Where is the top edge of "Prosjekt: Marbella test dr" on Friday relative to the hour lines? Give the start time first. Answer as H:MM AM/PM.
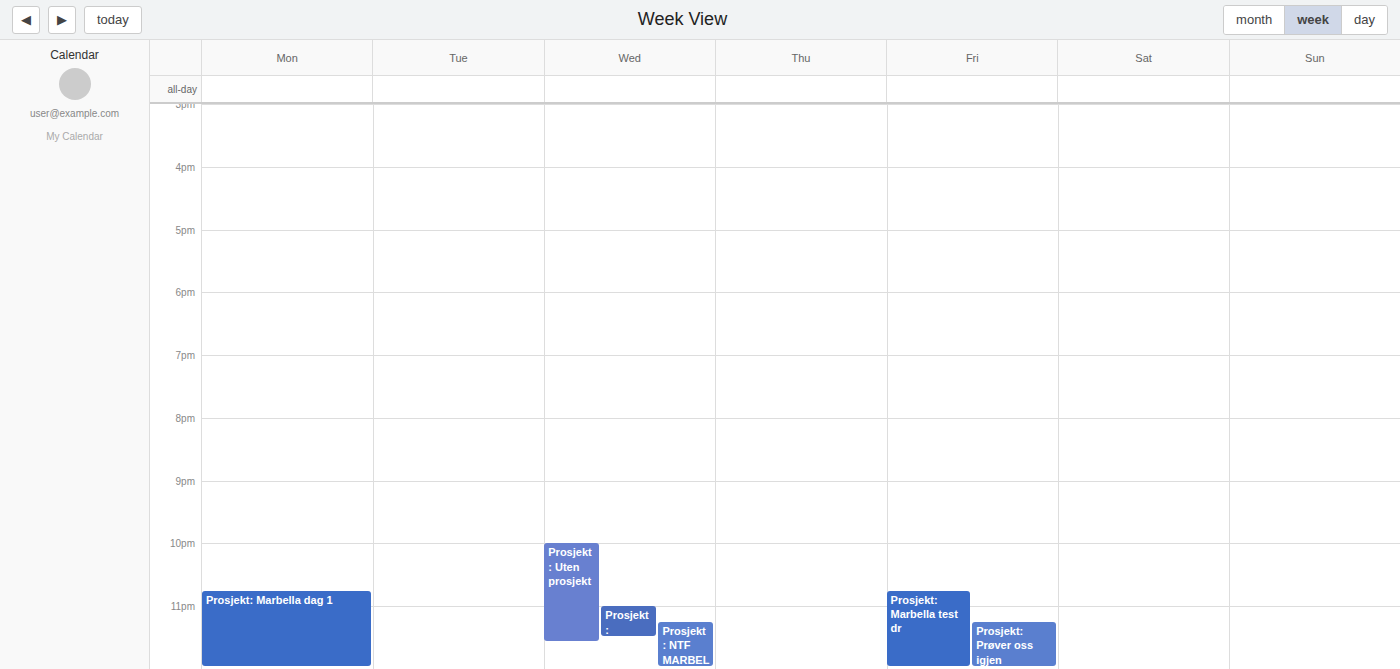
10:45 PM -- neither: three quarters of the way from the 10 PM line to the 11 PM line.